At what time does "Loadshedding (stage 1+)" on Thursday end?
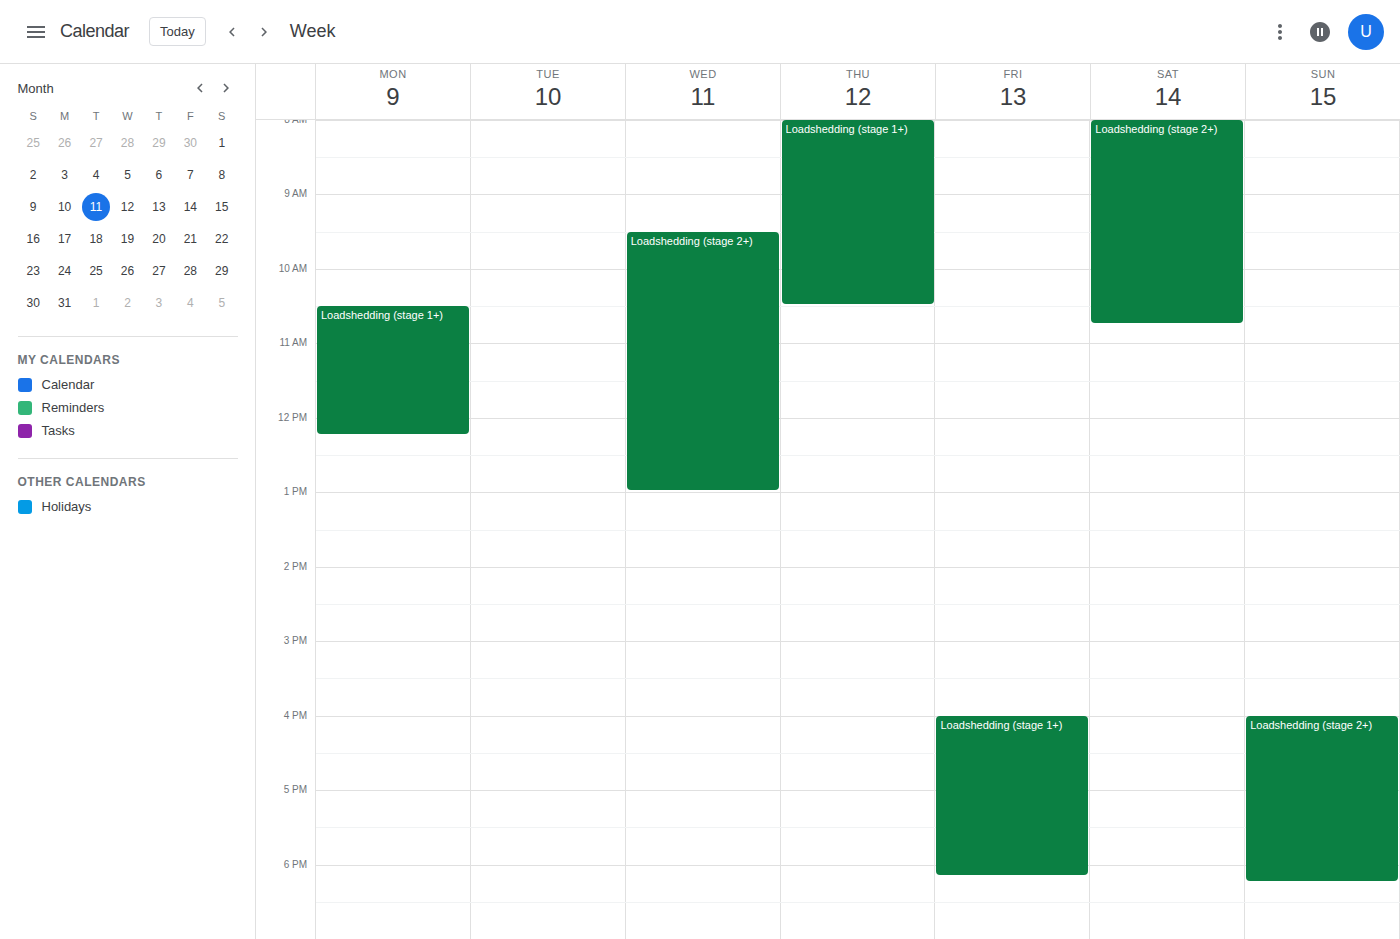
10:30 AM